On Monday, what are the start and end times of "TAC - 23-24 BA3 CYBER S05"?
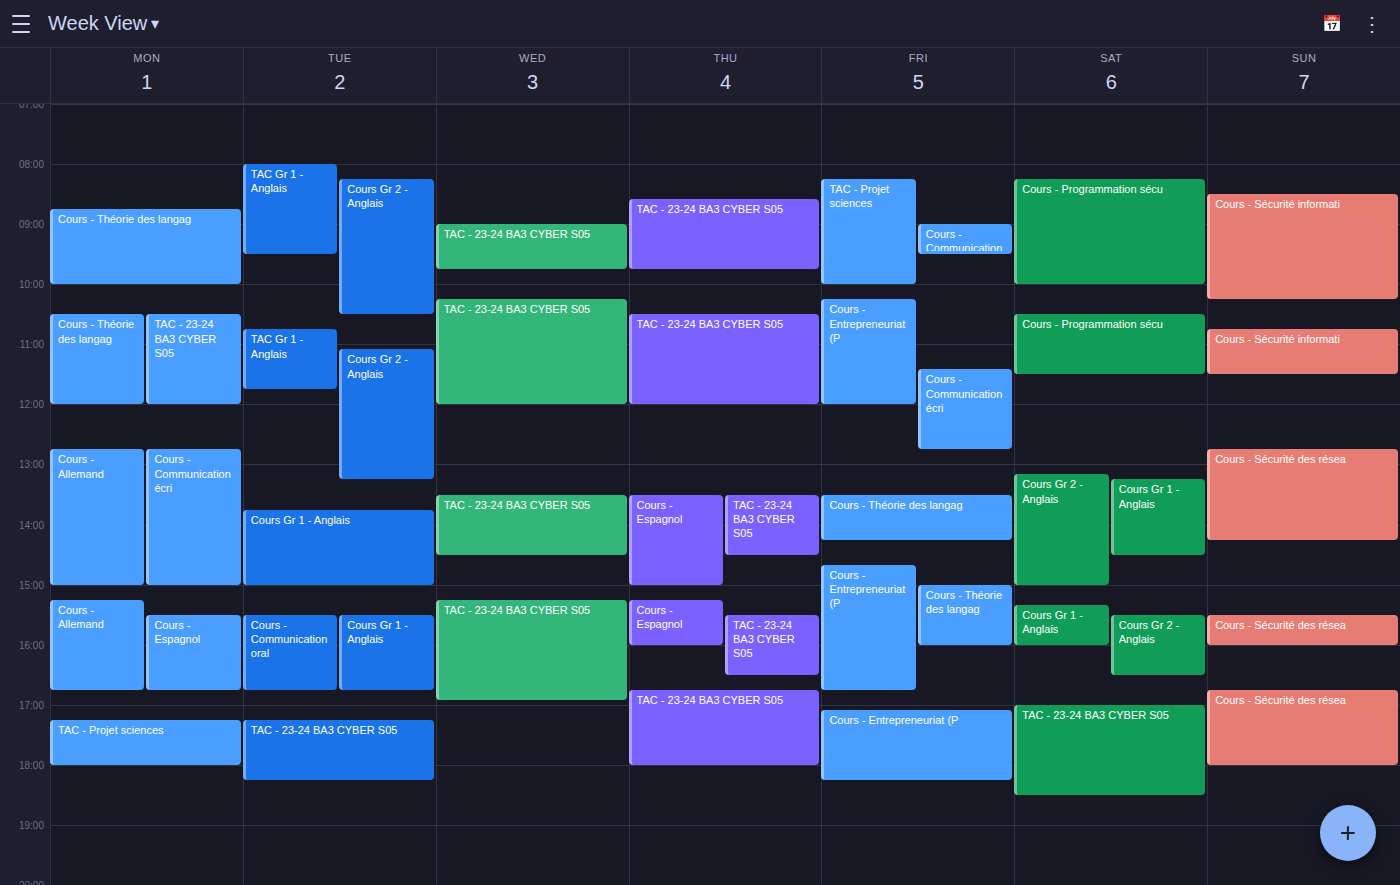
10:30 AM to 12:00 PM